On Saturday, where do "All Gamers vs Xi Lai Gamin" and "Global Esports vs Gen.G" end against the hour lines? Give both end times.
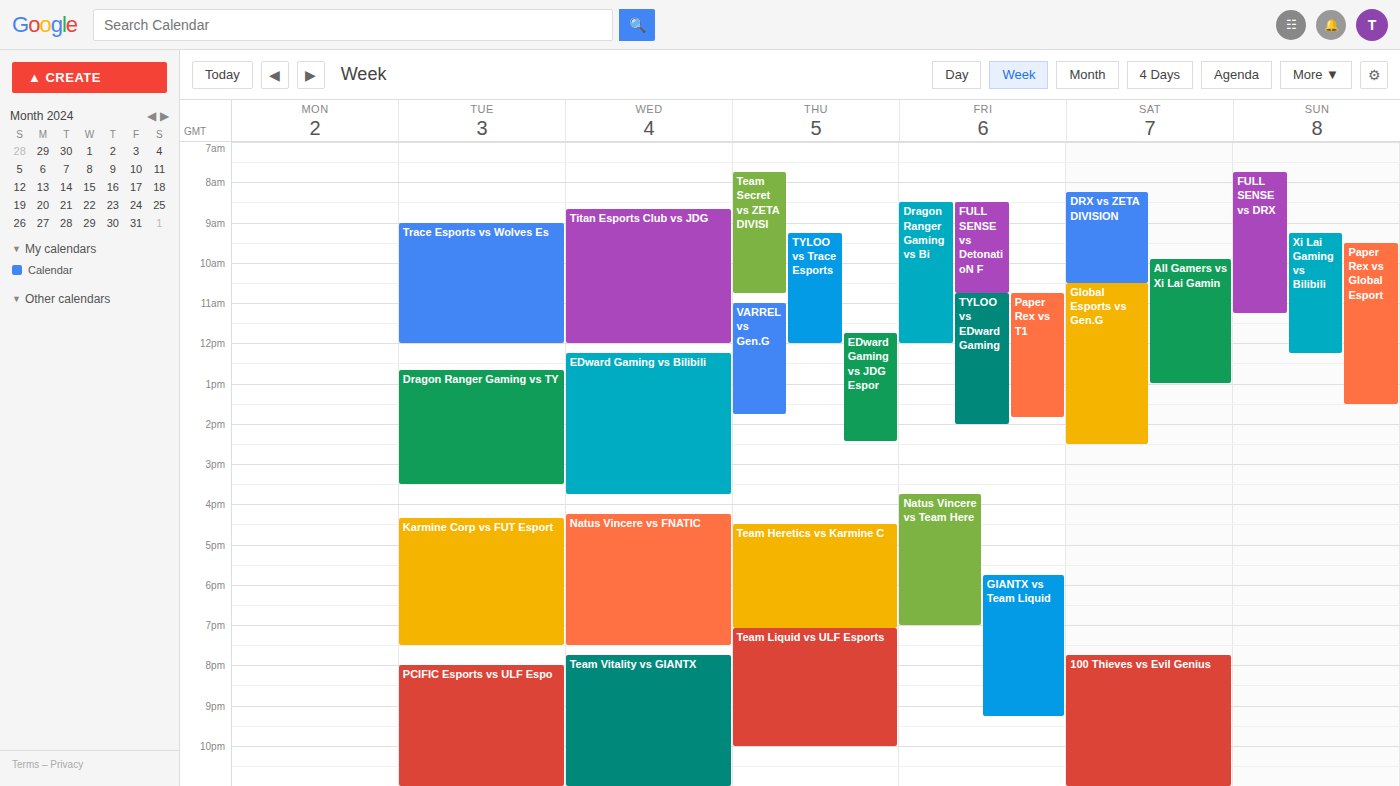
"All Gamers vs Xi Lai Gamin": 1:00 PM, exactly on the 1 PM line. "Global Esports vs Gen.G": 2:30 PM, halfway between the 2 PM and 3 PM lines.